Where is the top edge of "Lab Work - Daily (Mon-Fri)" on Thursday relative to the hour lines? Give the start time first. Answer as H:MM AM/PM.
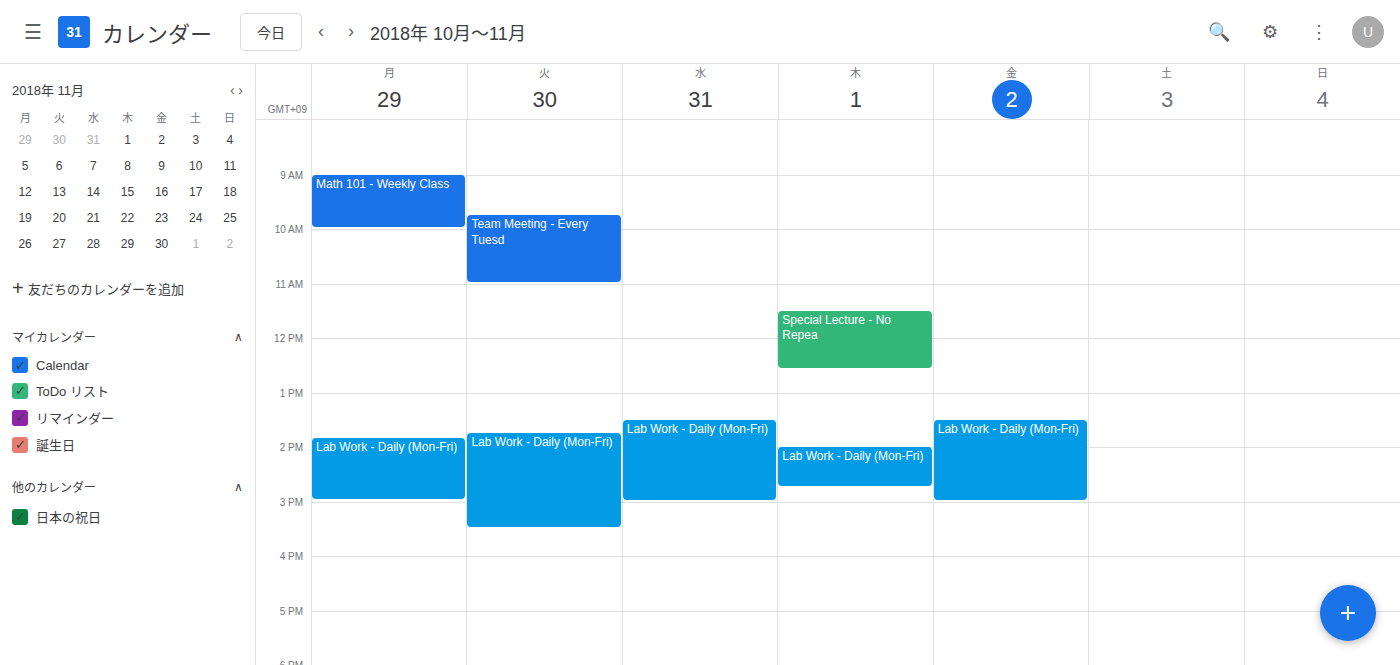
2:00 PM -- exactly on the 2 PM line.